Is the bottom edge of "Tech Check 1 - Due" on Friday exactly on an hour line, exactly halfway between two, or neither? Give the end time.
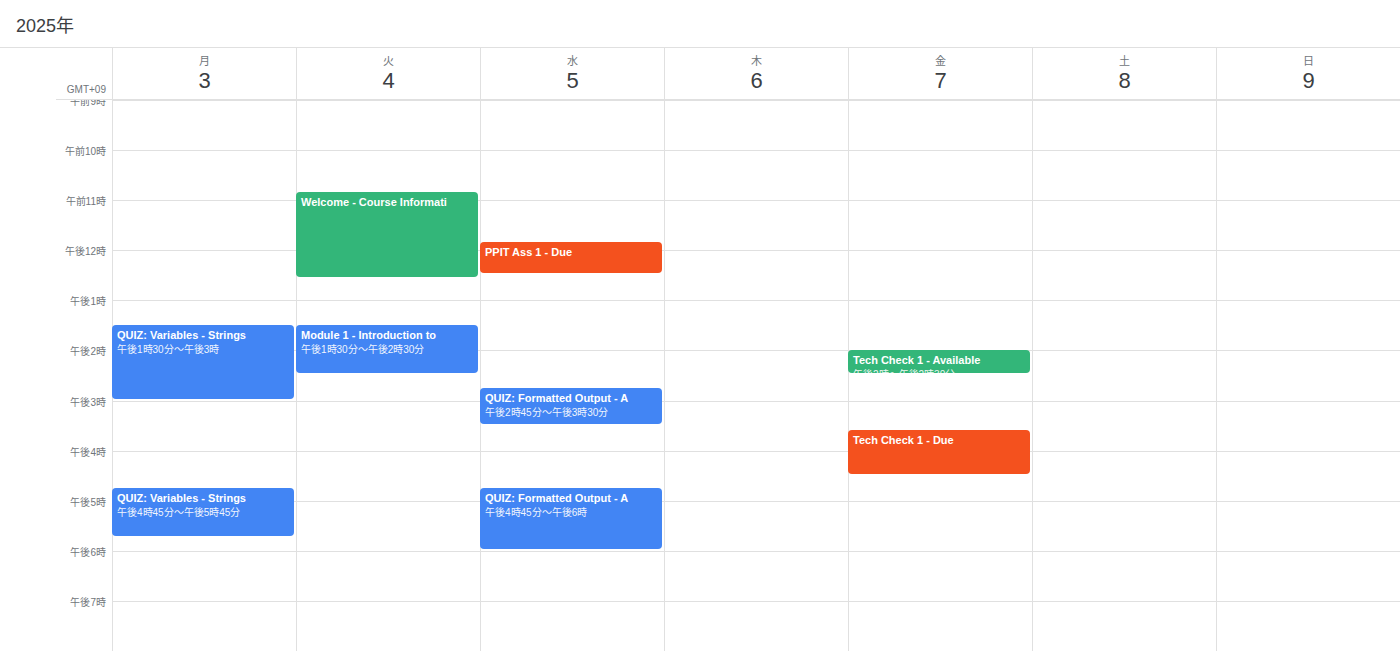
16:30 -- halfway between the 16:00 and 17:00 lines.